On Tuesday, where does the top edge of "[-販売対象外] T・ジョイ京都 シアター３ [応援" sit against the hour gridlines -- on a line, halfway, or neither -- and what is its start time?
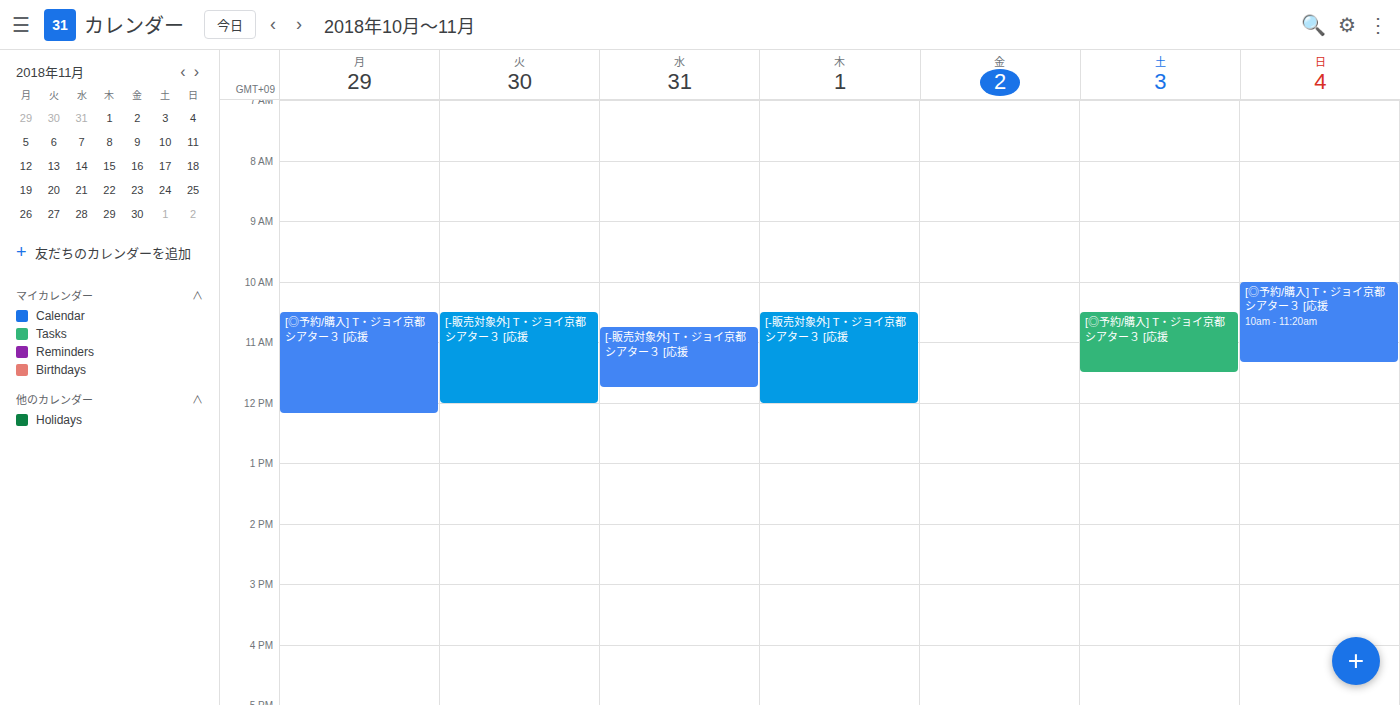
10:30 AM -- halfway between the 10 AM and 11 AM lines.